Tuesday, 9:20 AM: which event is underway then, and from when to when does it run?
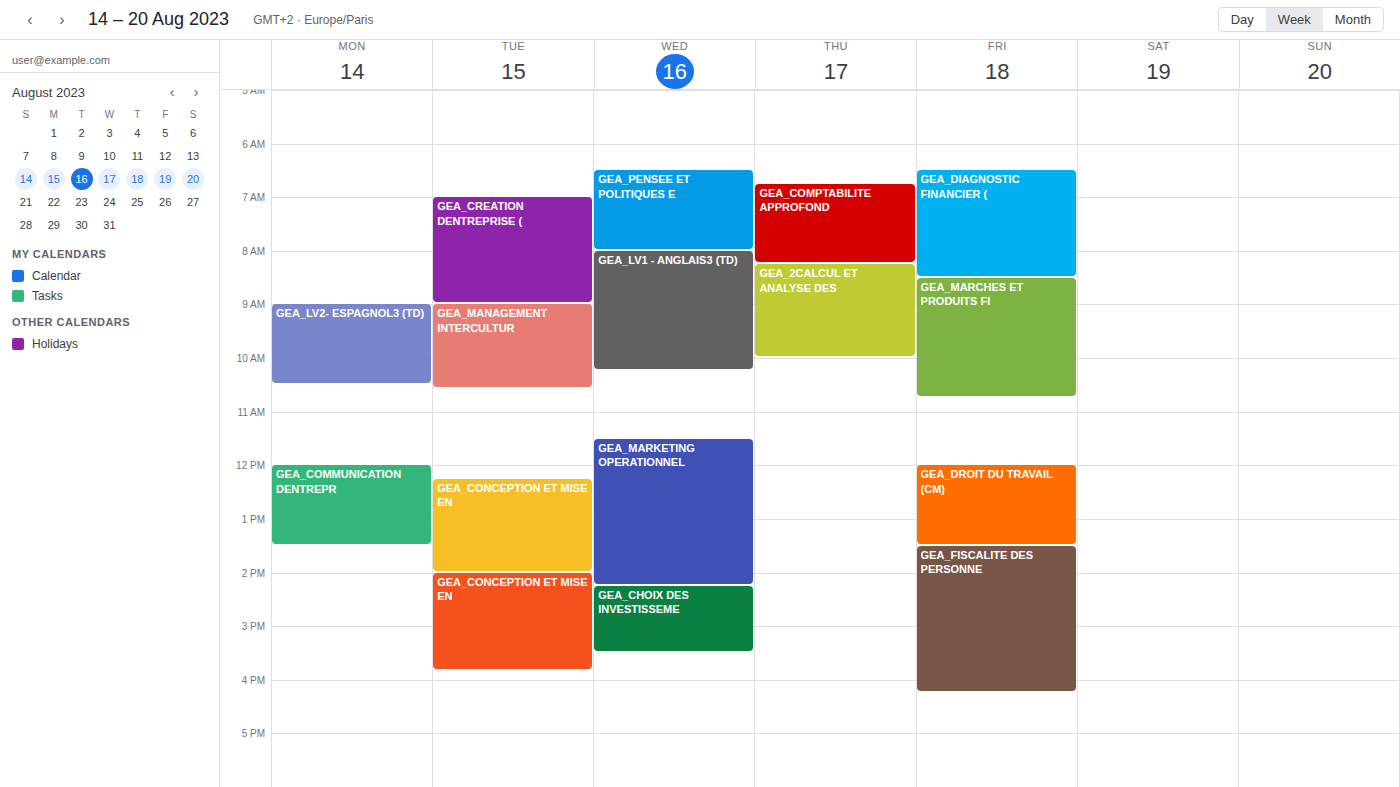
"GEA_MANAGEMENT INTERCULTUR", 9:00 AM to 10:35 AM